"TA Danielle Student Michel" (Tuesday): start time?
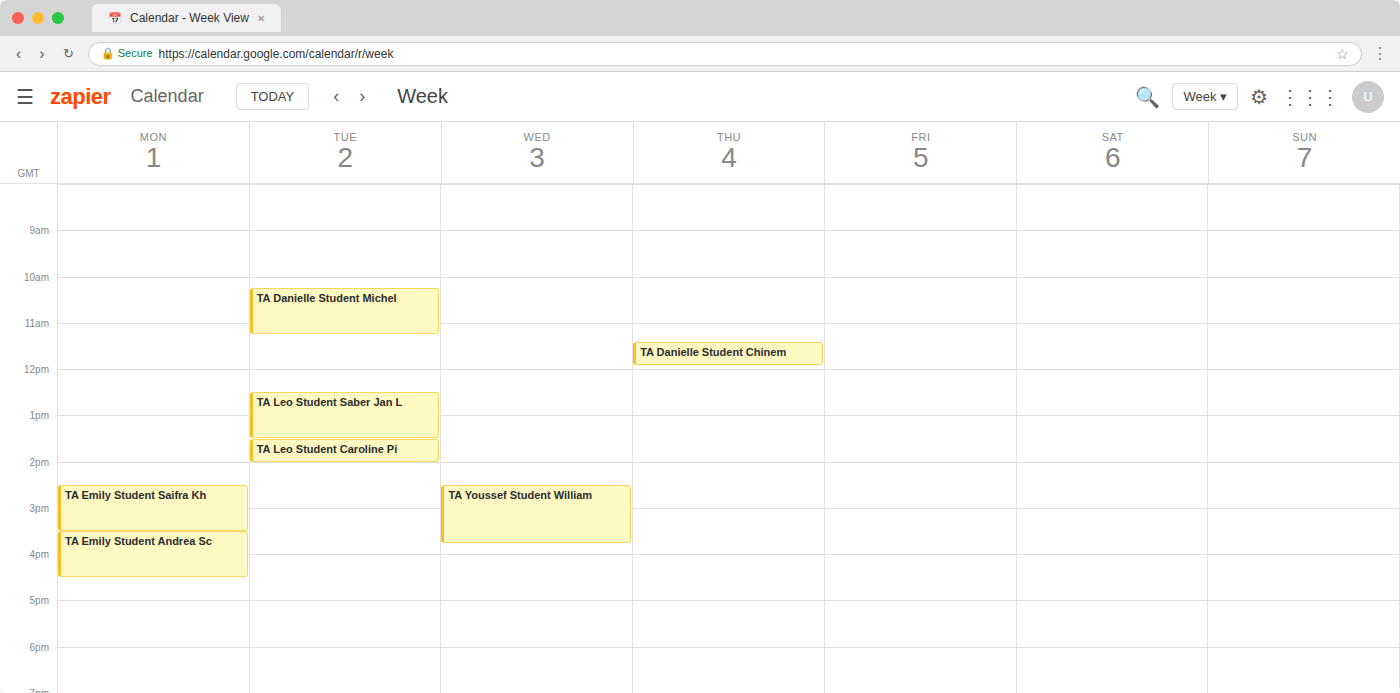
10:15 AM